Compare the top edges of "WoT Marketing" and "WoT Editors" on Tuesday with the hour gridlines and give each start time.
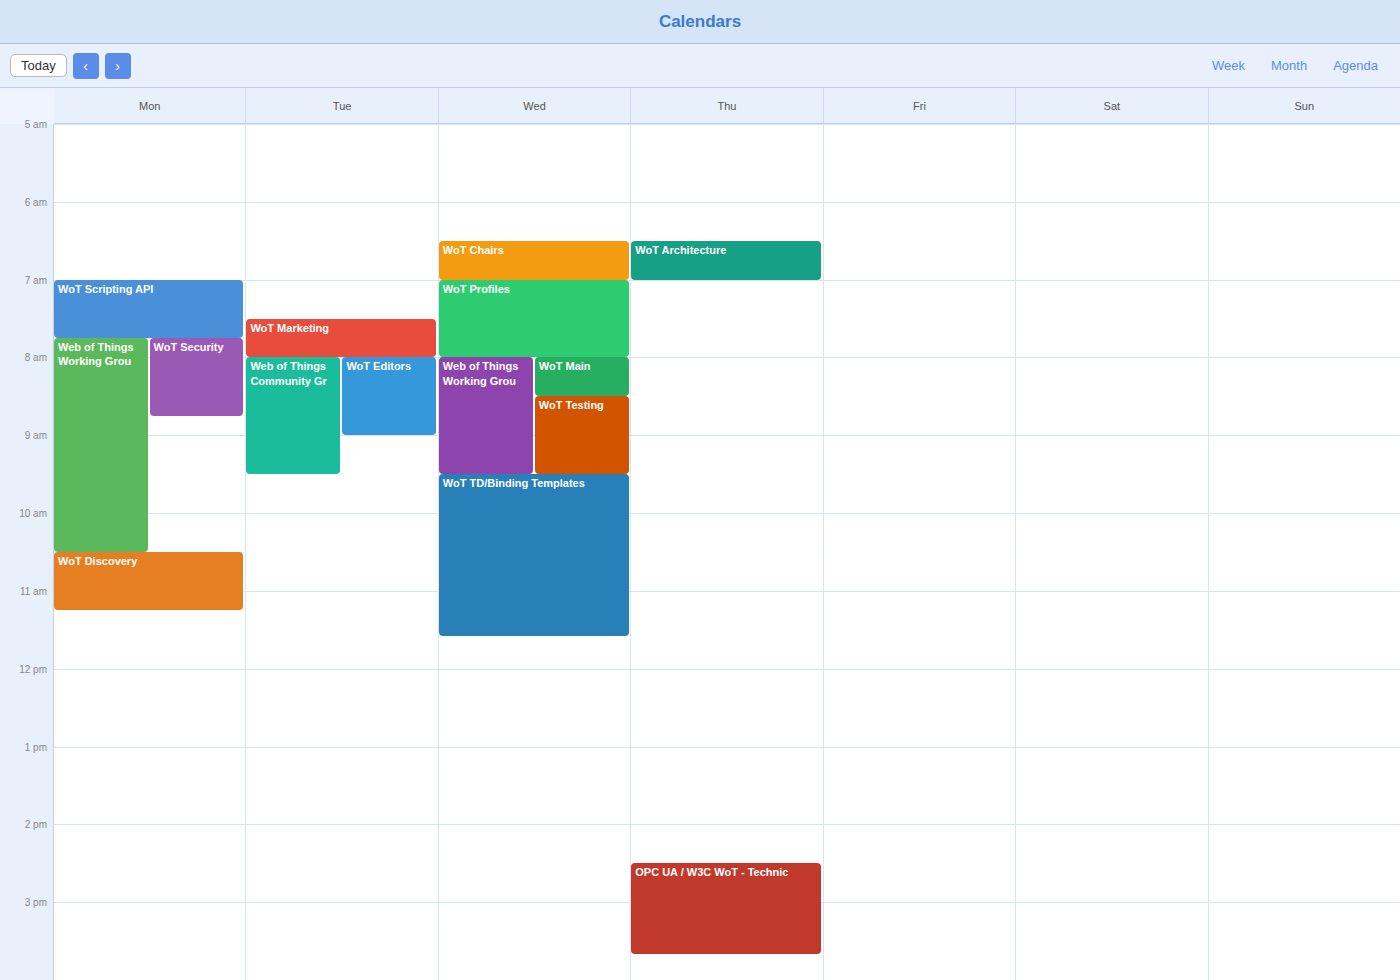
"WoT Marketing": 7:30 AM, halfway between the 7 AM and 8 AM lines. "WoT Editors": 8:00 AM, exactly on the 8 AM line.